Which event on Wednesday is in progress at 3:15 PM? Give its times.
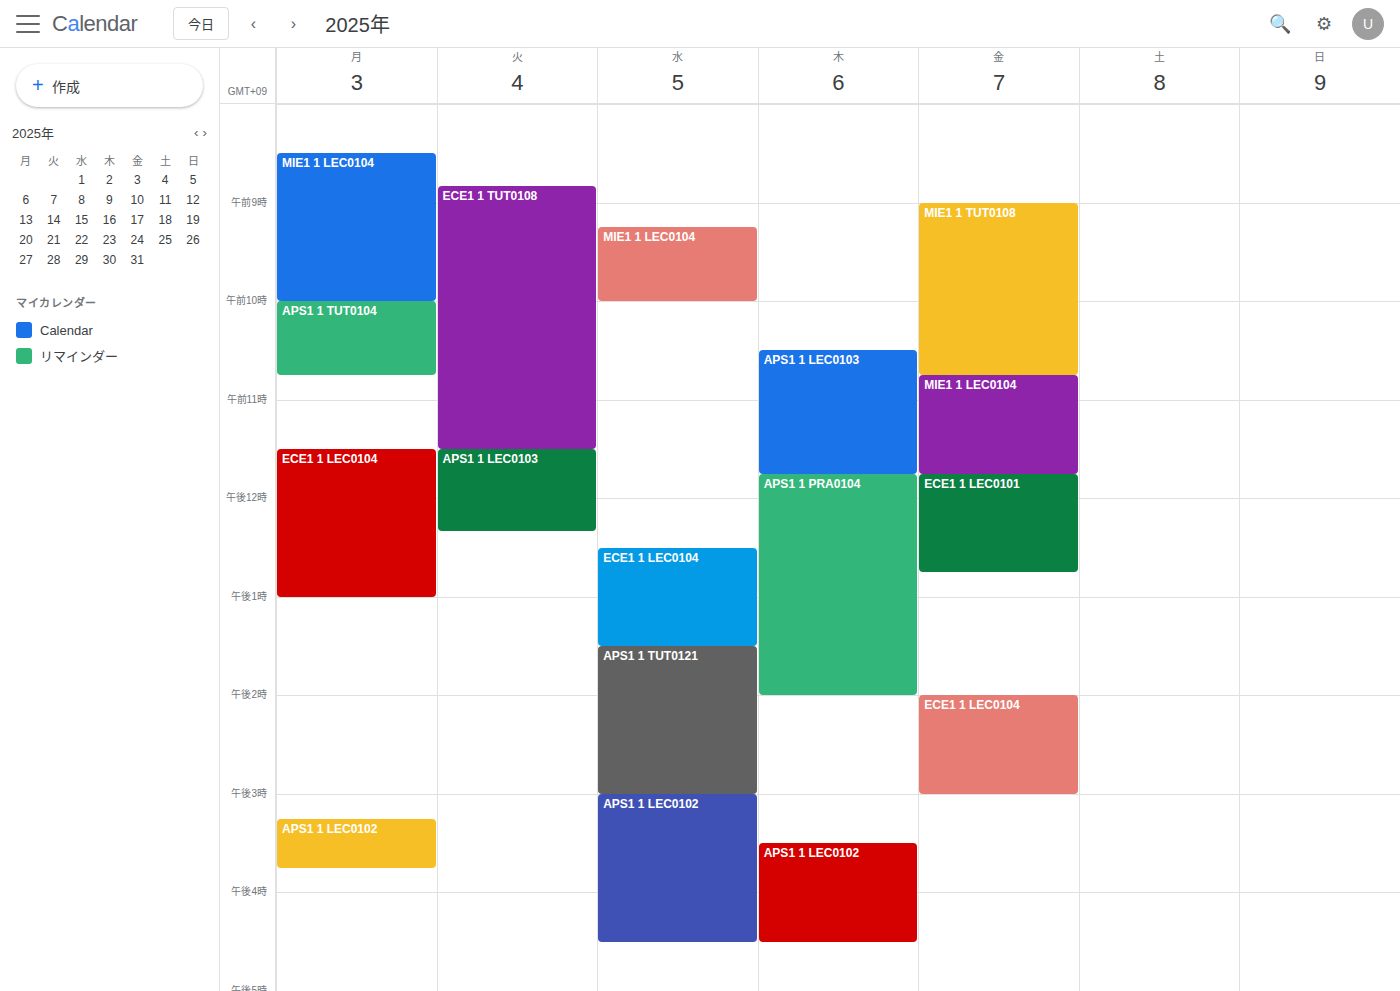
"APS1 1 LEC0102", 3:00 PM to 4:30 PM